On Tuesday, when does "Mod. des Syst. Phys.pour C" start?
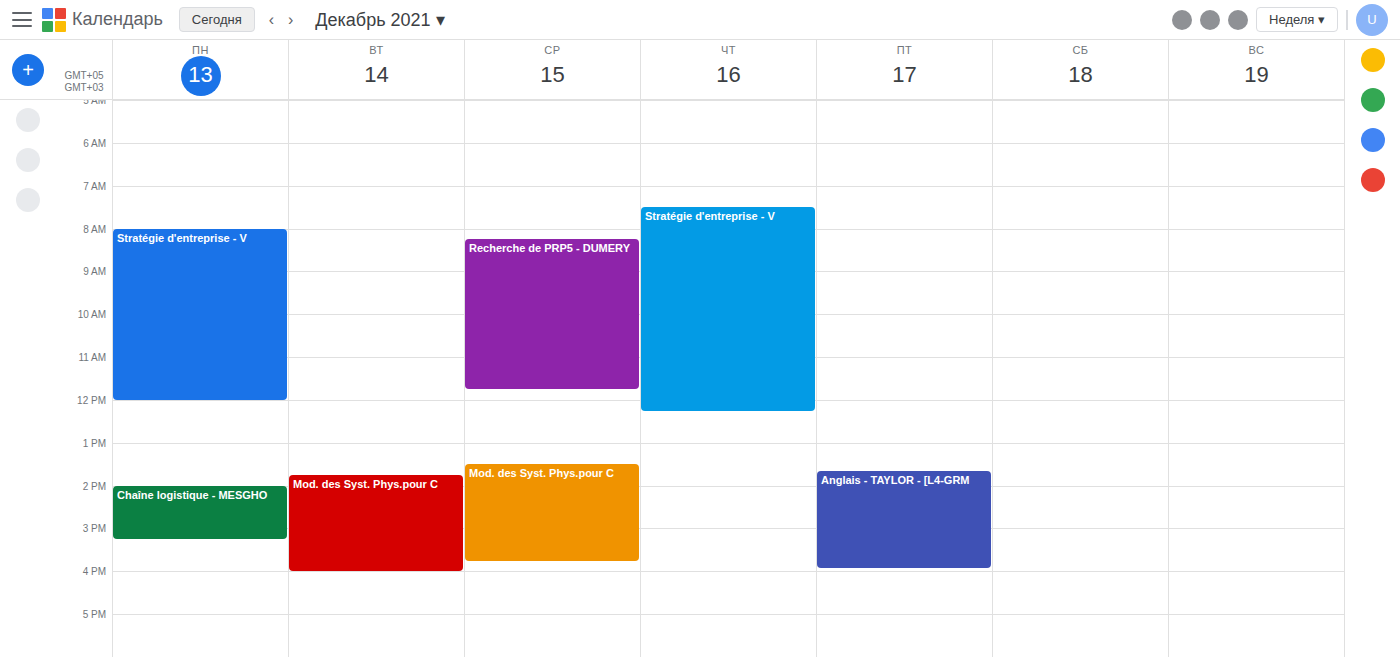
13:45